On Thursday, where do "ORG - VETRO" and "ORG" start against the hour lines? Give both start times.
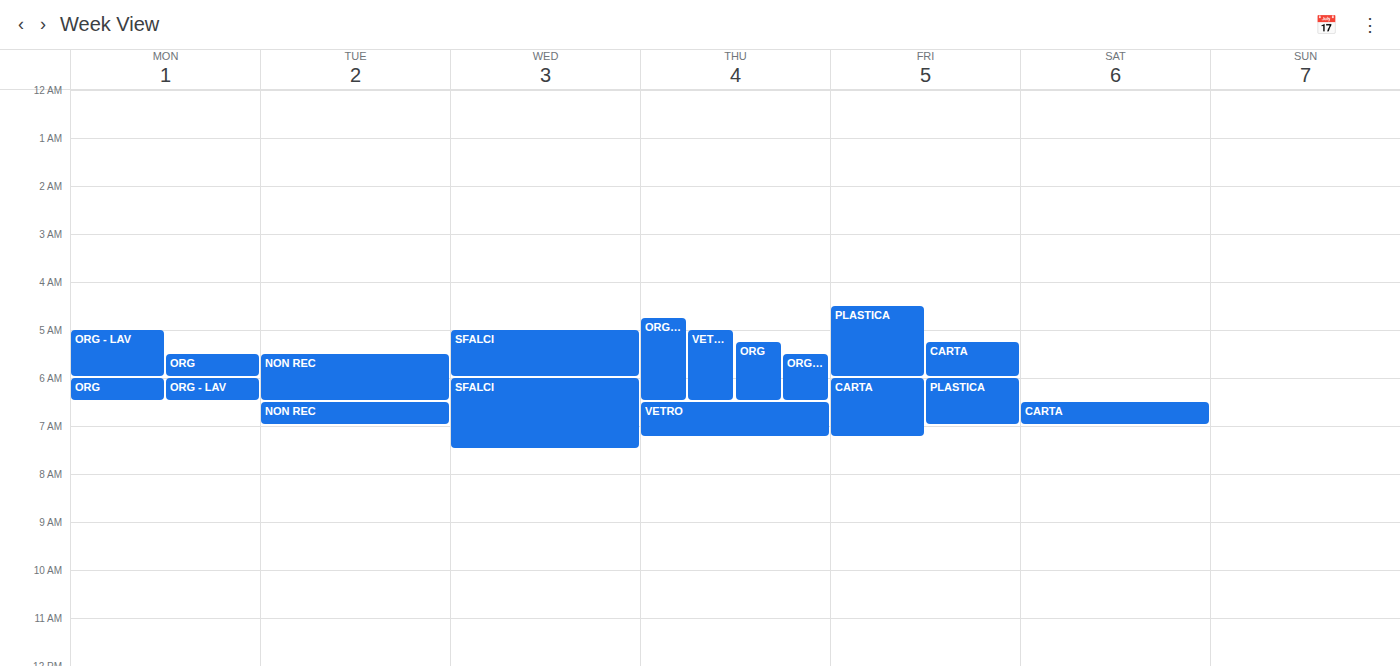
"ORG - VETRO": 4:45 AM, neither: three quarters of the way from the 4 AM line to the 5 AM line. "ORG": 5:15 AM, neither: a quarter of the way from the 5 AM line to the 6 AM line.